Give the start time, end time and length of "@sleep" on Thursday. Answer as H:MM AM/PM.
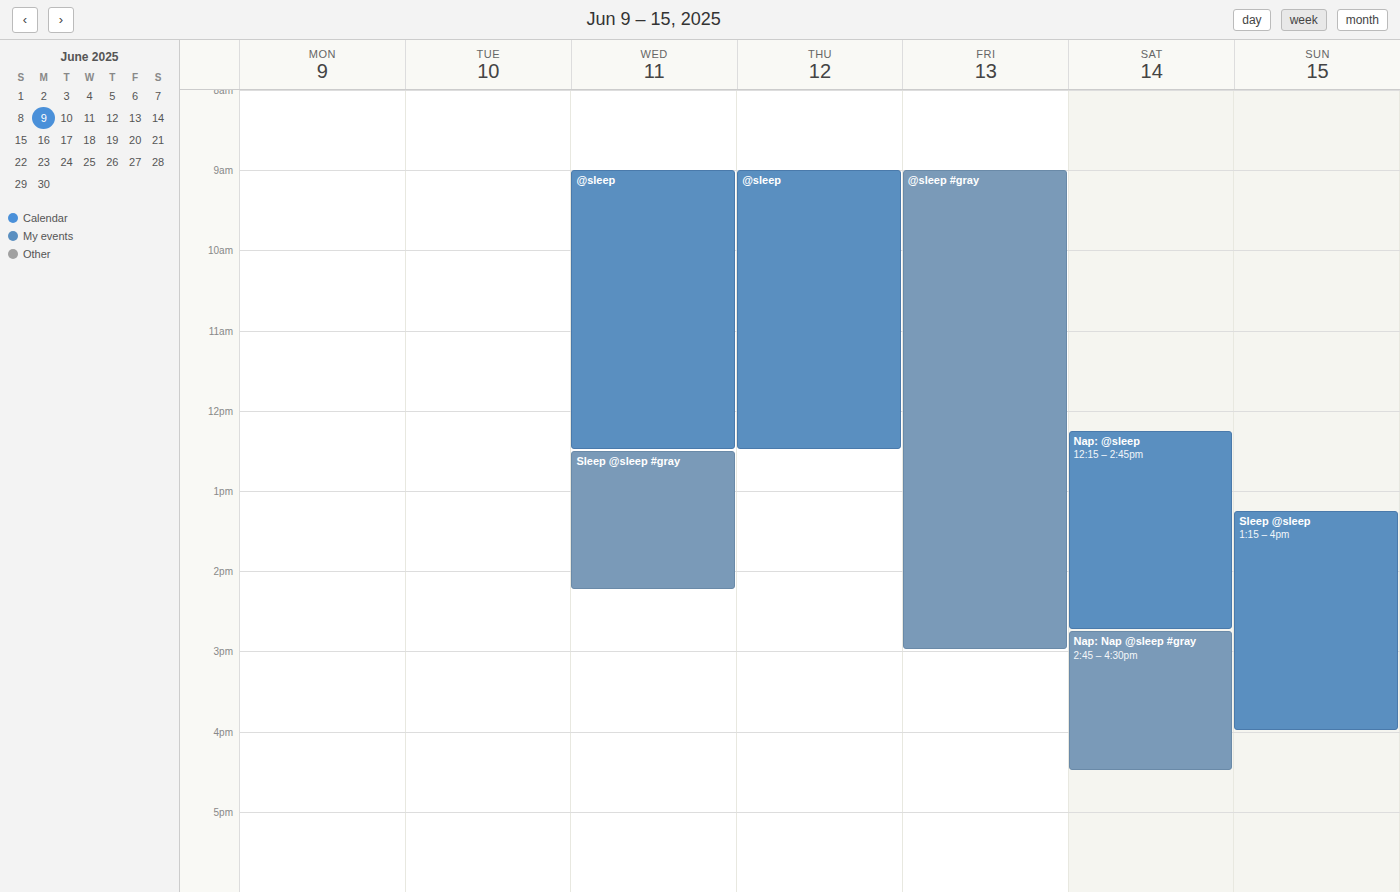
9:00 AM to 12:30 PM, 3 hours 30 minutes